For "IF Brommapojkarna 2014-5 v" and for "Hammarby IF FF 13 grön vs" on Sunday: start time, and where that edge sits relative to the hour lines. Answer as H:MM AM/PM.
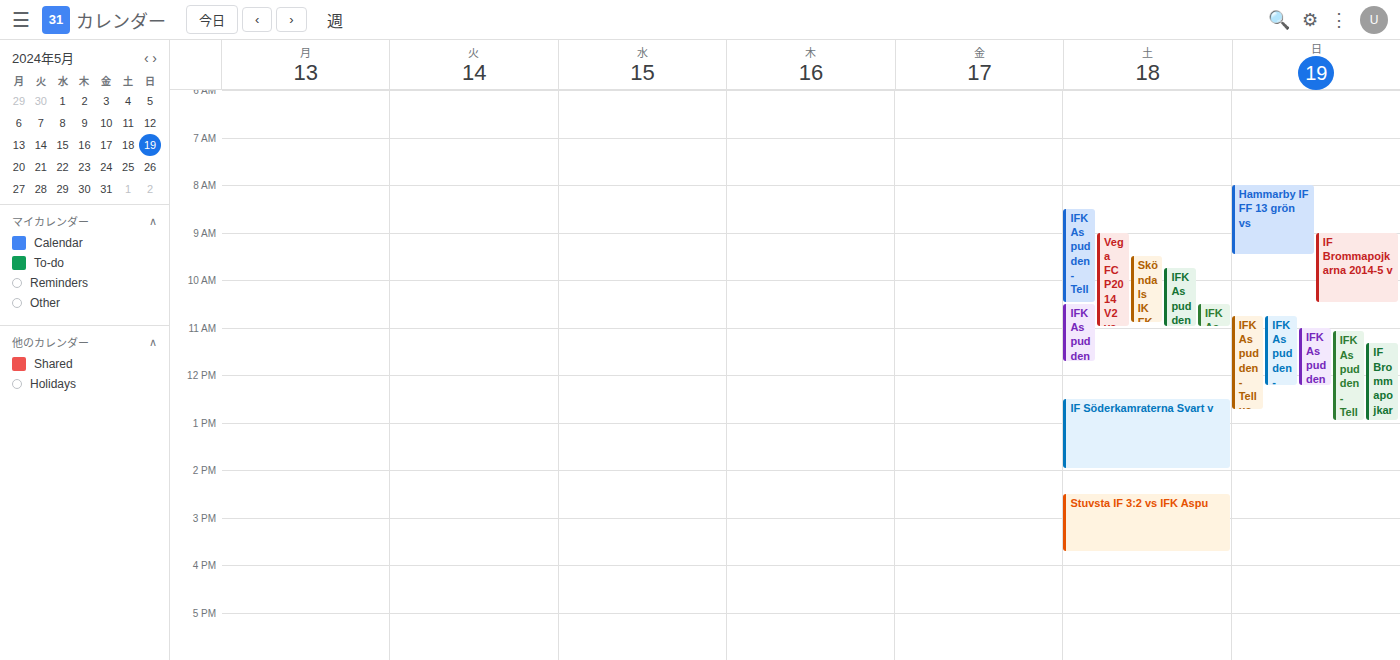
"IF Brommapojkarna 2014-5 v": 9:00 AM, exactly on the 9 AM line. "Hammarby IF FF 13 grön vs": 8:00 AM, exactly on the 8 AM line.